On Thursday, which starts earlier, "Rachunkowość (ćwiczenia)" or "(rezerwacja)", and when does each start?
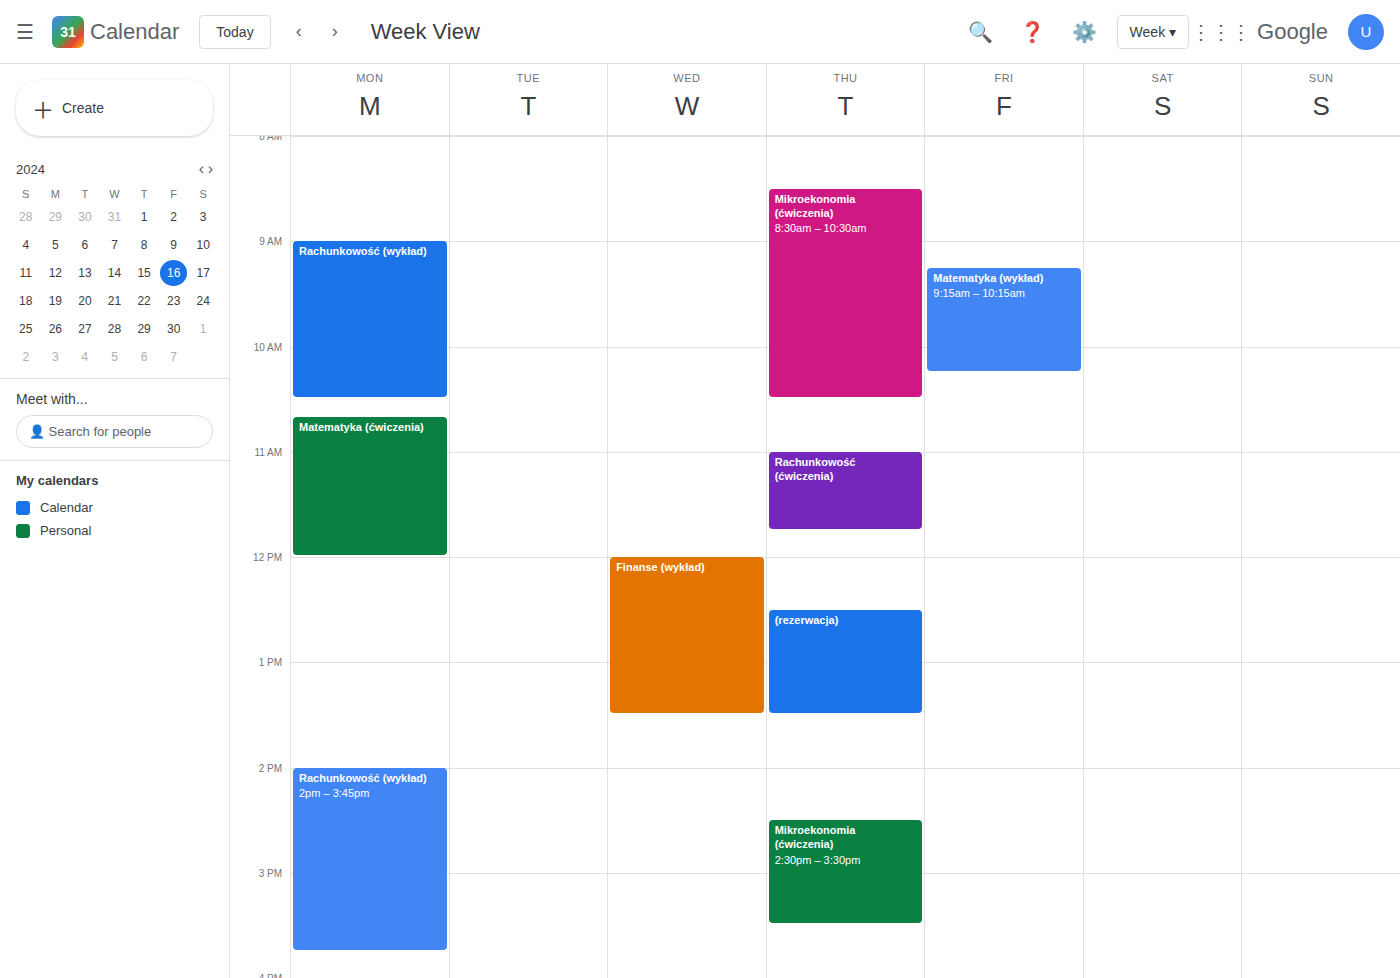
"Rachunkowość (ćwiczenia)" 11:00 AM; "(rezerwacja)" 12:30 PM.